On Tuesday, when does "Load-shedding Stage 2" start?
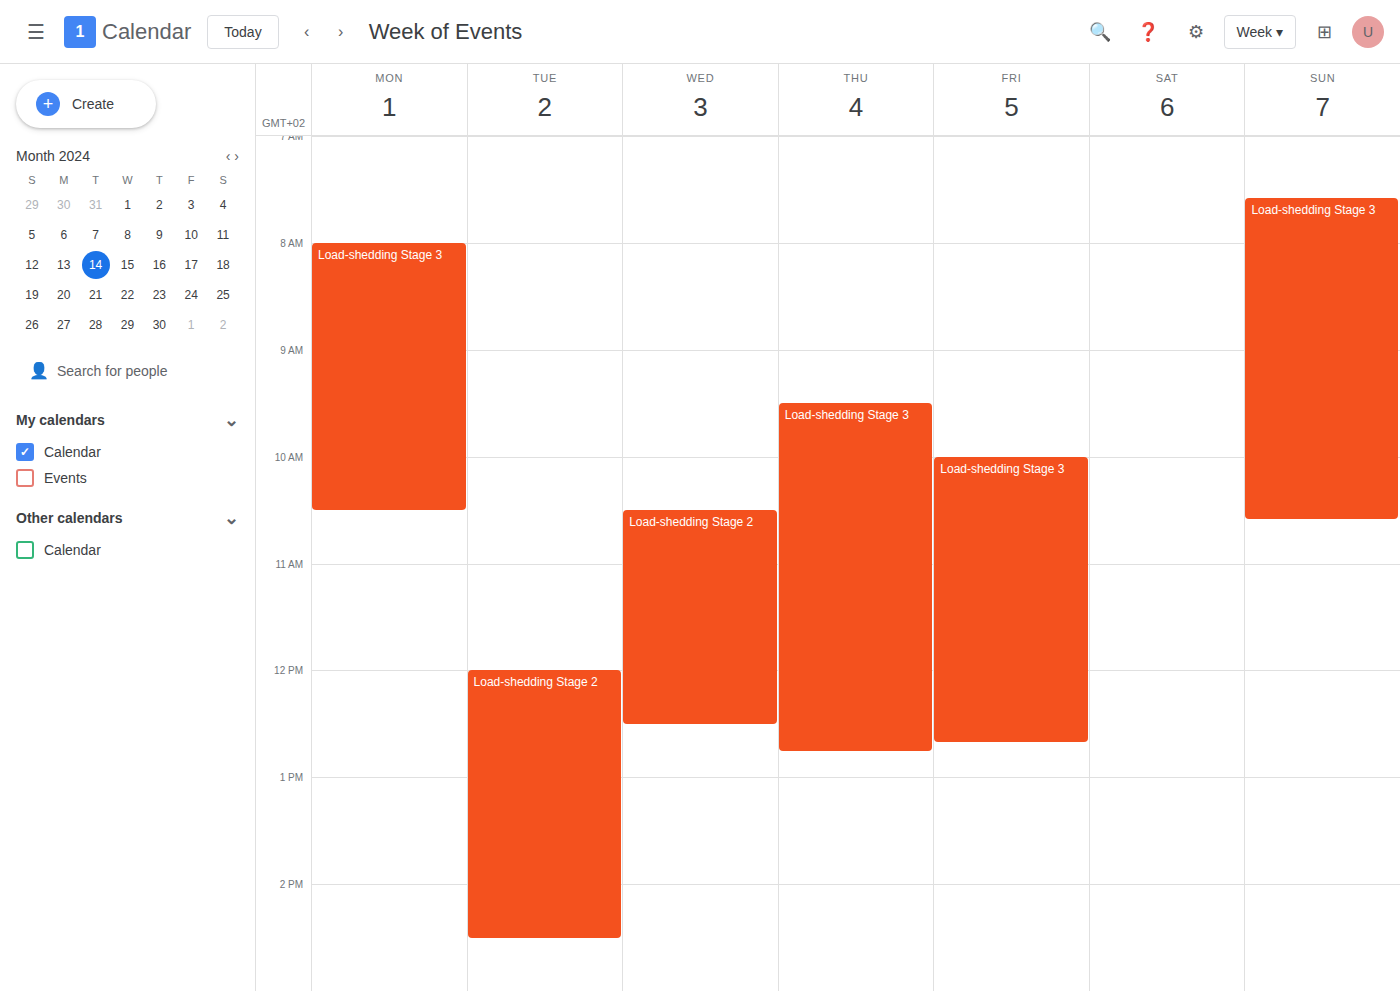
12:00 PM